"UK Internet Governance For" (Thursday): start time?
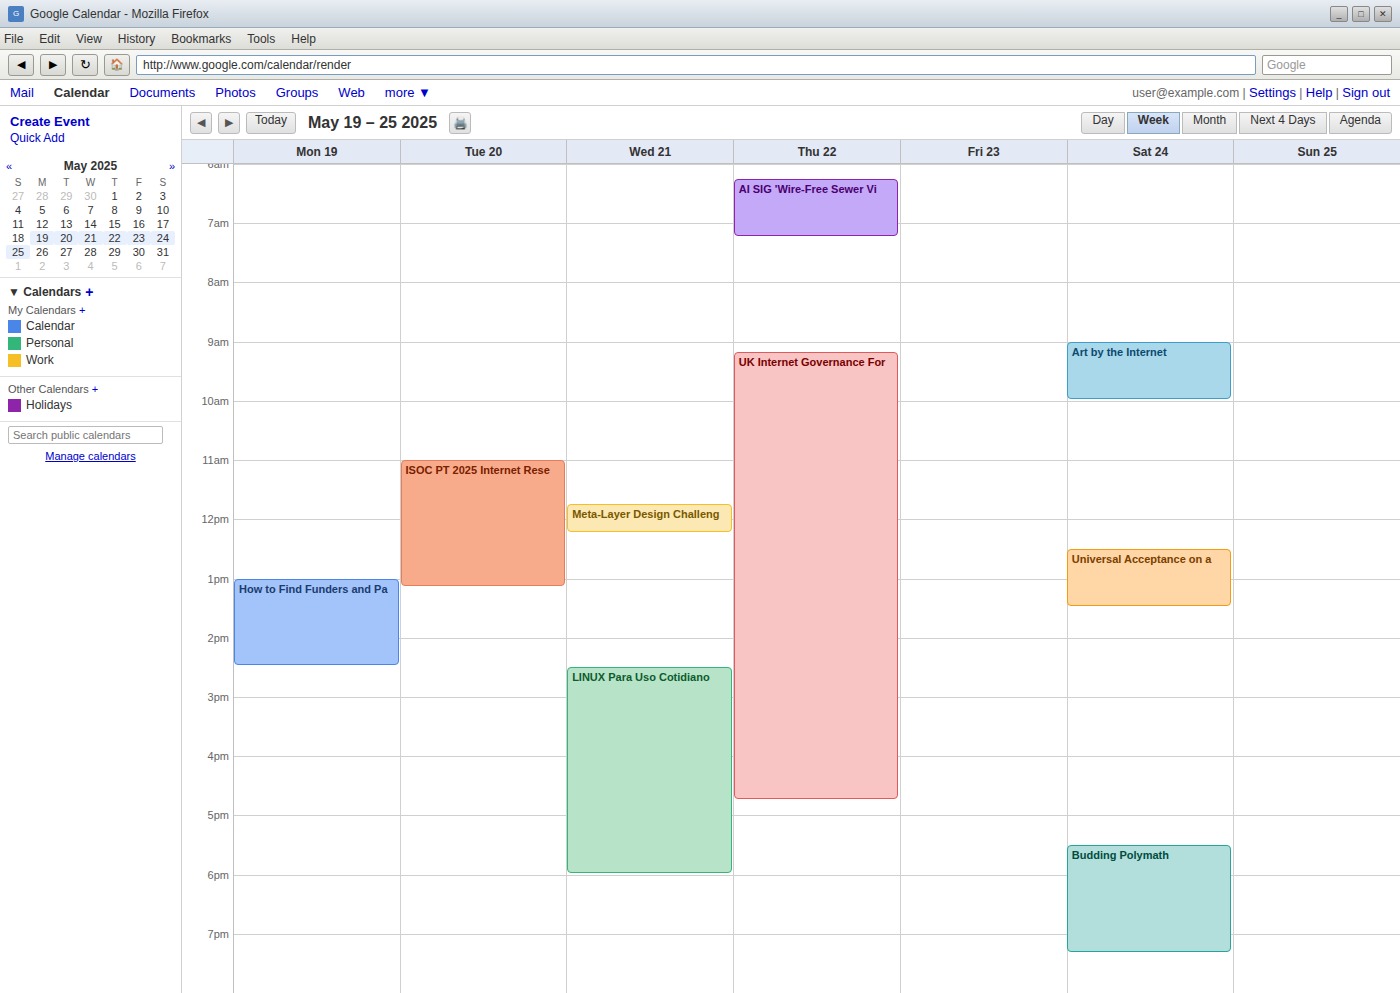
9:10 AM